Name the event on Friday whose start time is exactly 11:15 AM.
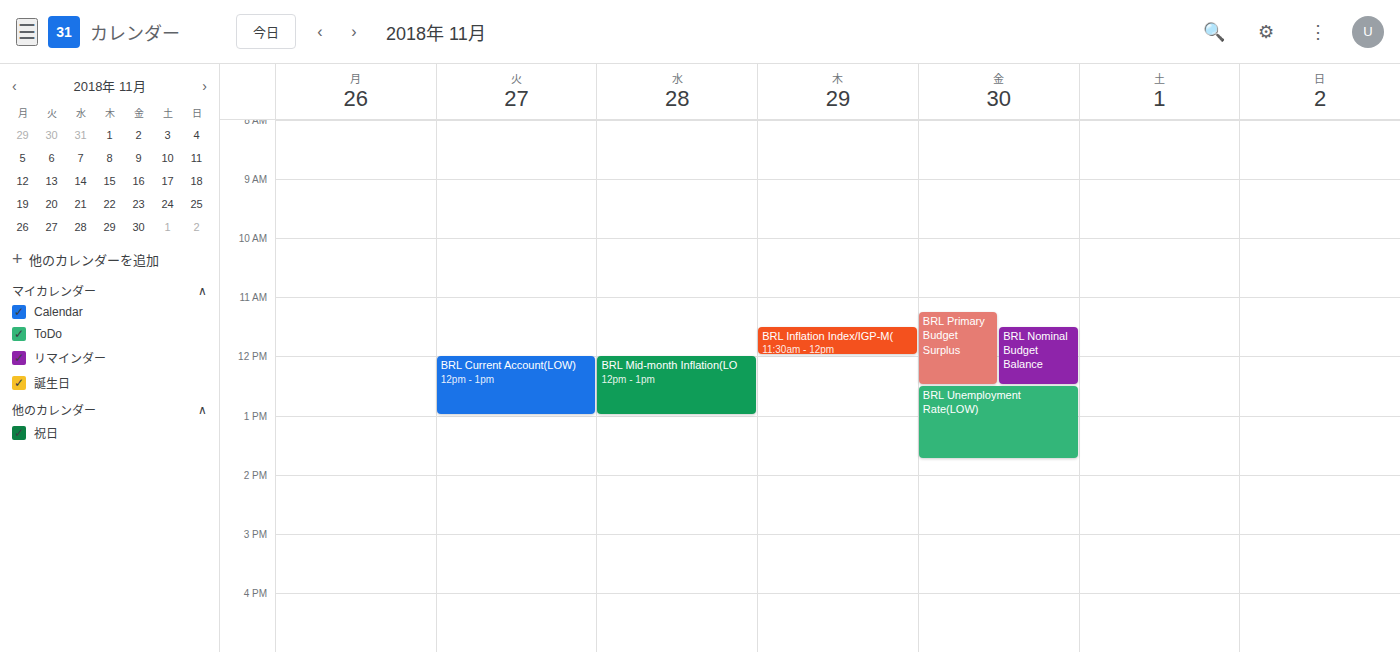
"BRL Primary Budget Surplus"